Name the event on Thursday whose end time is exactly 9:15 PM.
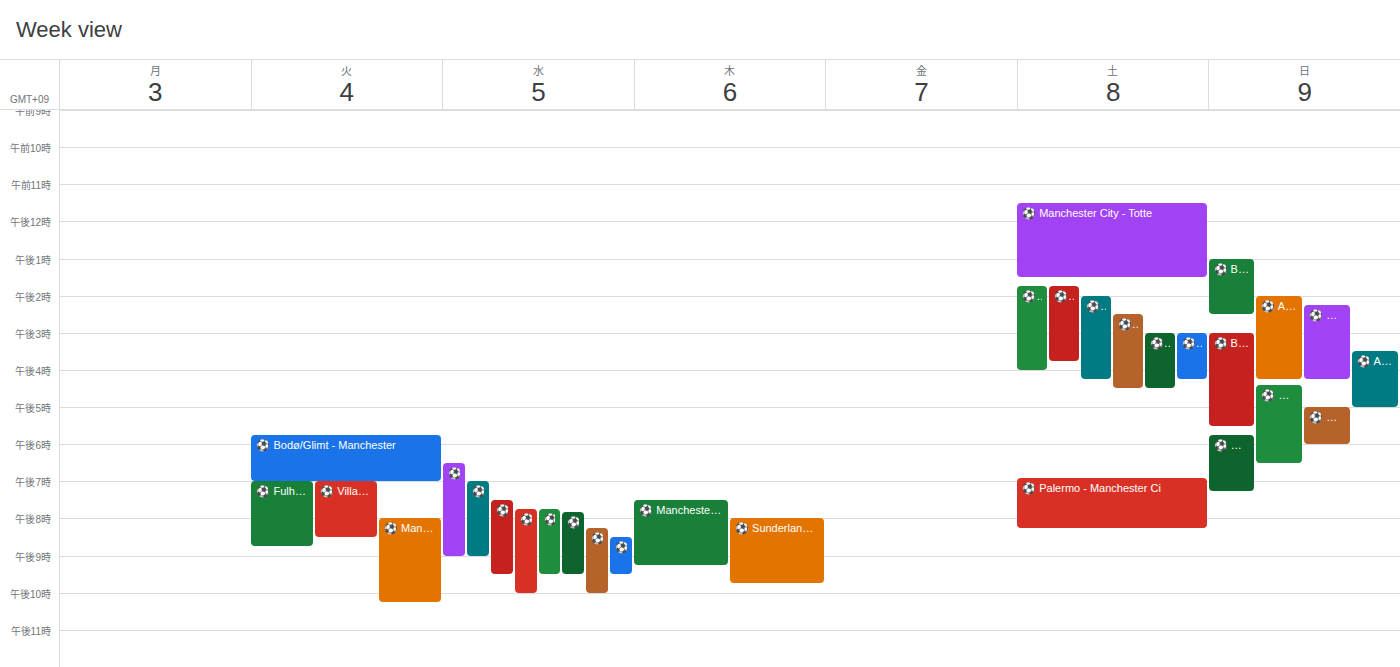
"⚽️ Manchester City - Napol"